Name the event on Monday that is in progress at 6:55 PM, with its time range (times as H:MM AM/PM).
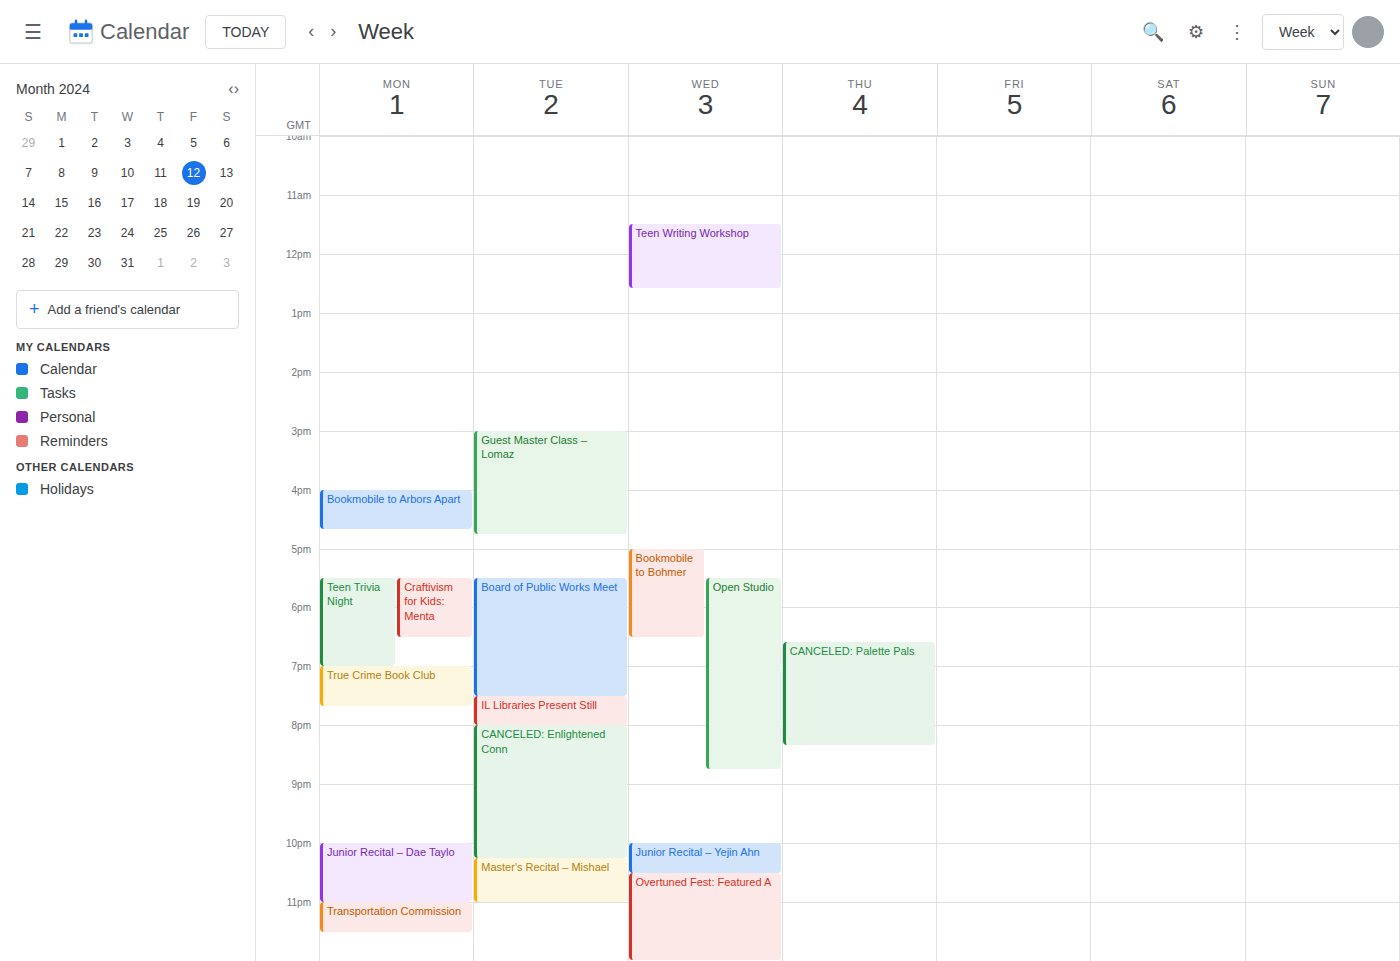
"Teen Trivia Night", 5:30 PM to 7:00 PM